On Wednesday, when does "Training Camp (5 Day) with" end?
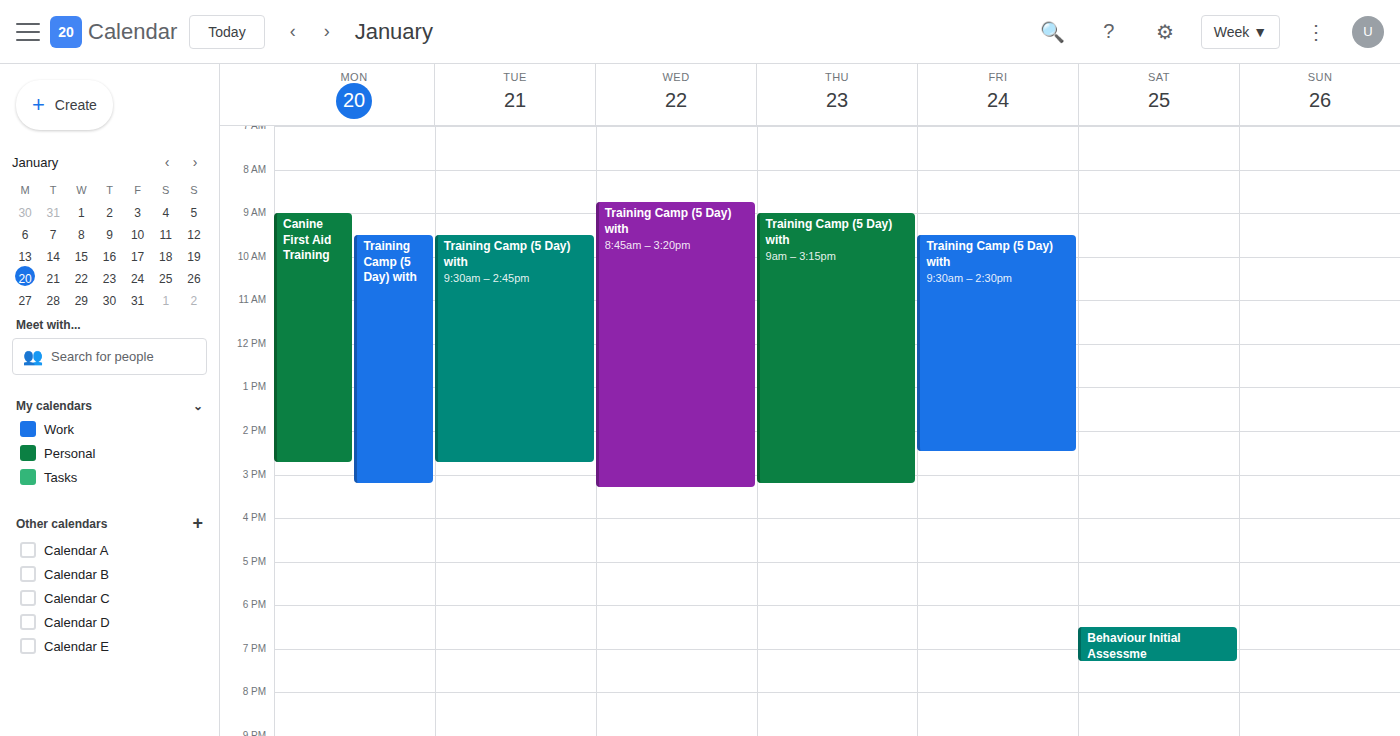
3:20 PM